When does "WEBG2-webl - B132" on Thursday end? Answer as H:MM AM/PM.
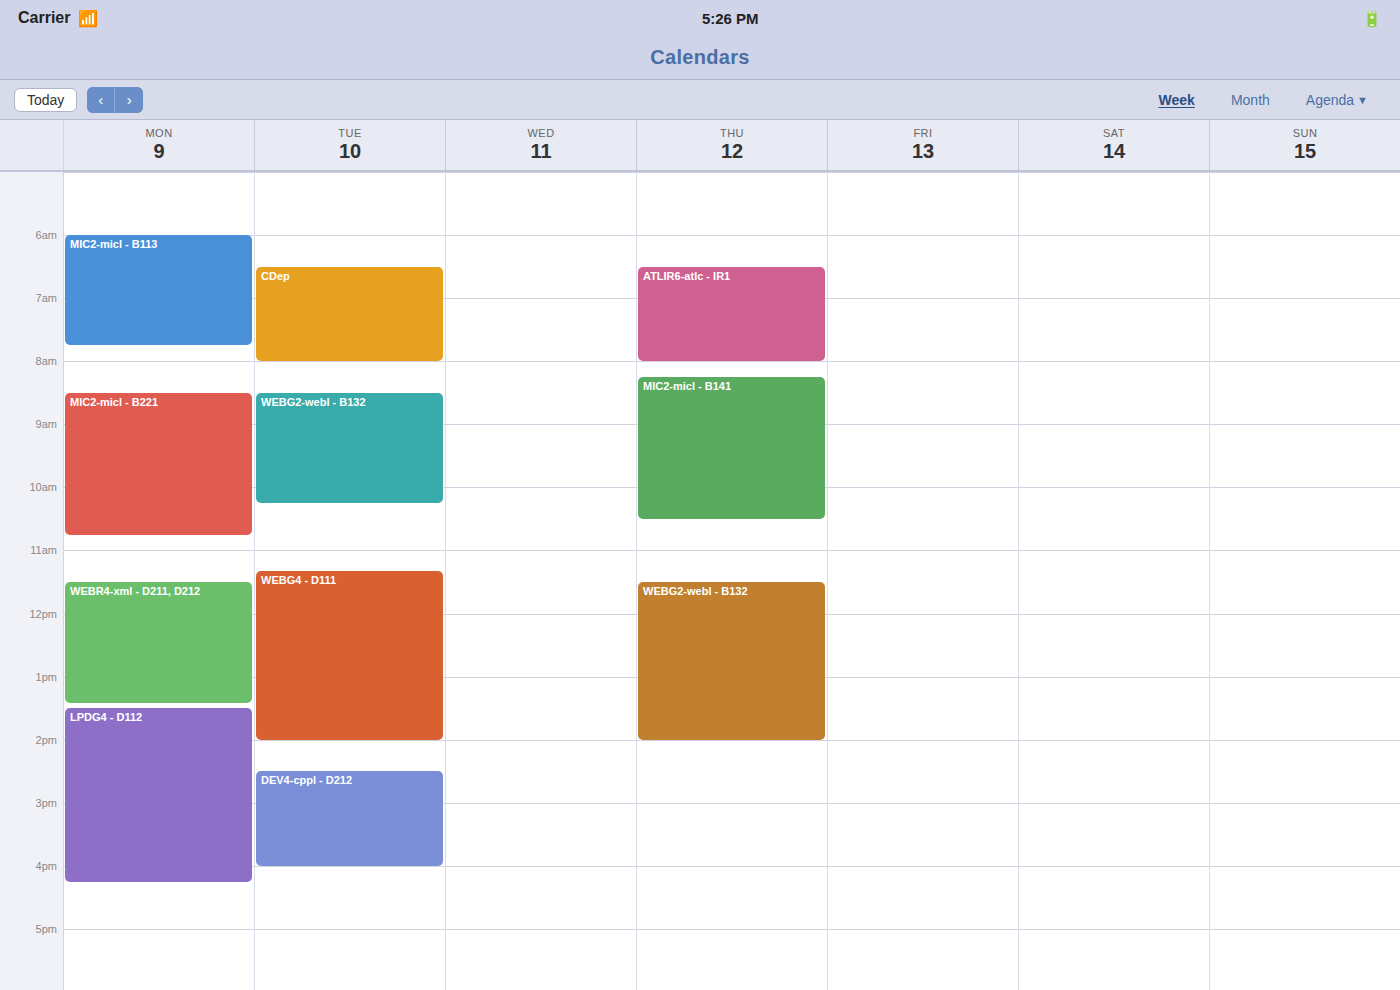
2:00 PM